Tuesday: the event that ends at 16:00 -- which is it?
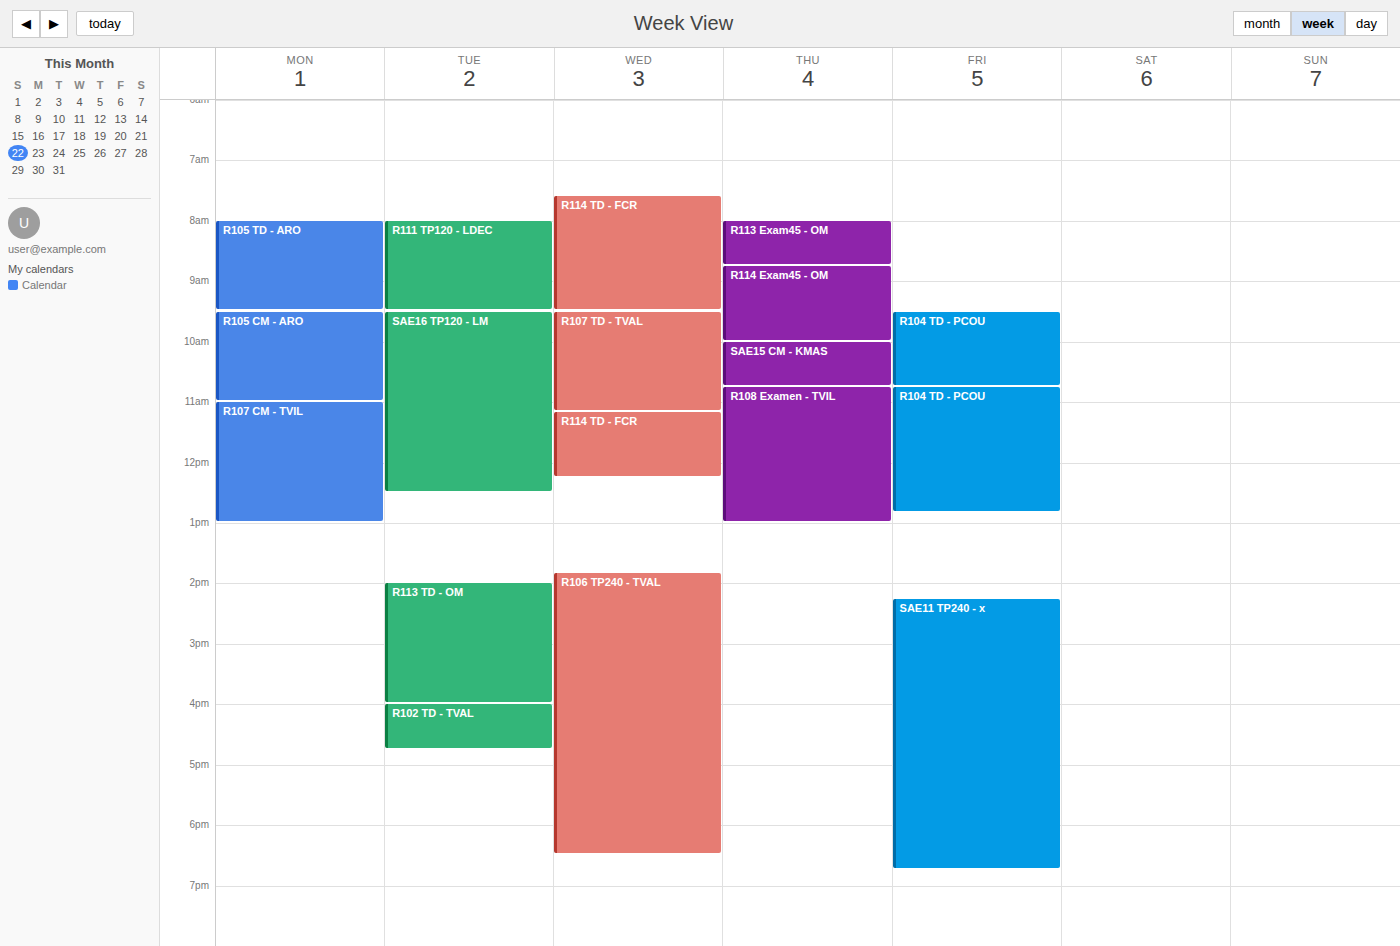
"R113 TD - OM"